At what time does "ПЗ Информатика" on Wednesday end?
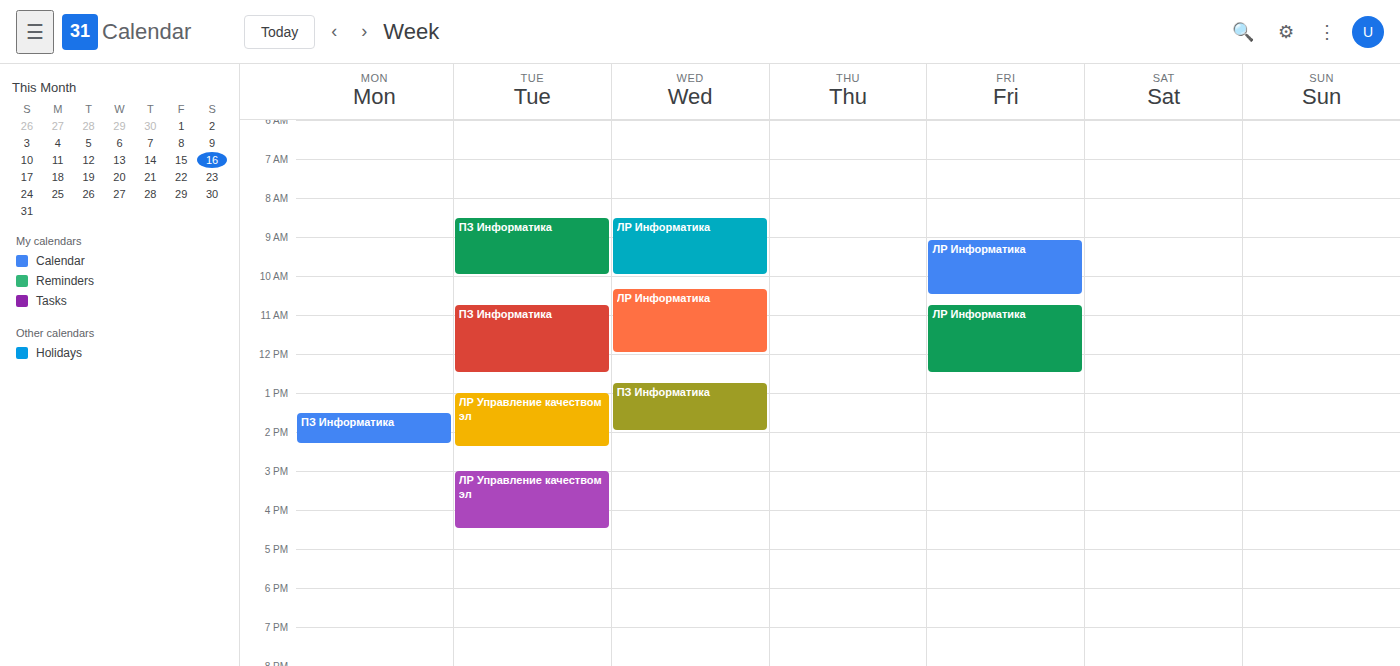
2:00 PM